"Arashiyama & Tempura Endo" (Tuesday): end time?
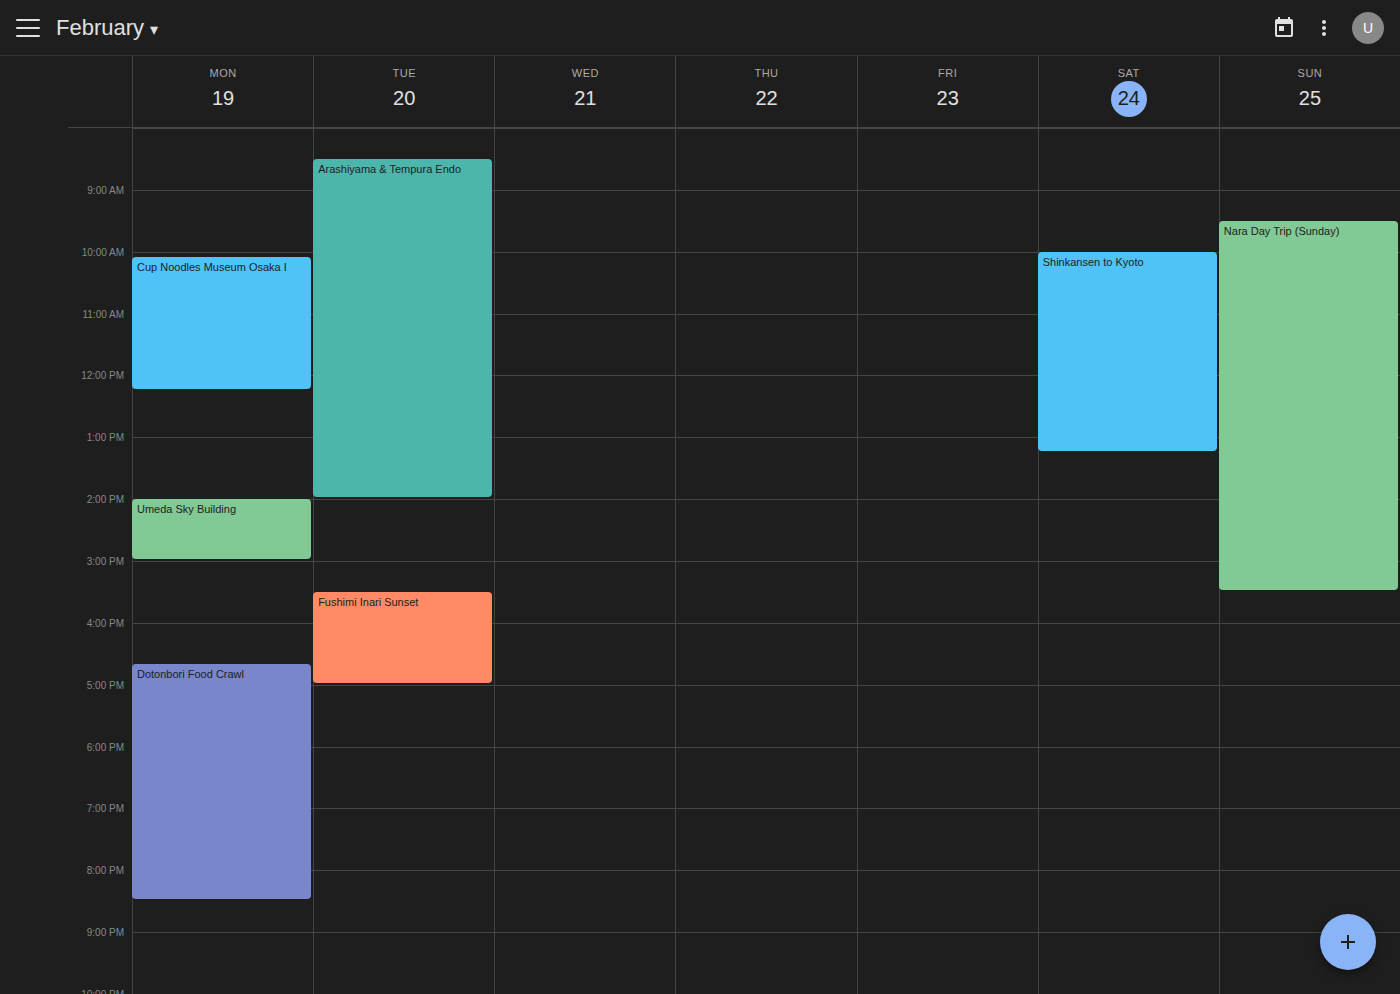
2:00 PM